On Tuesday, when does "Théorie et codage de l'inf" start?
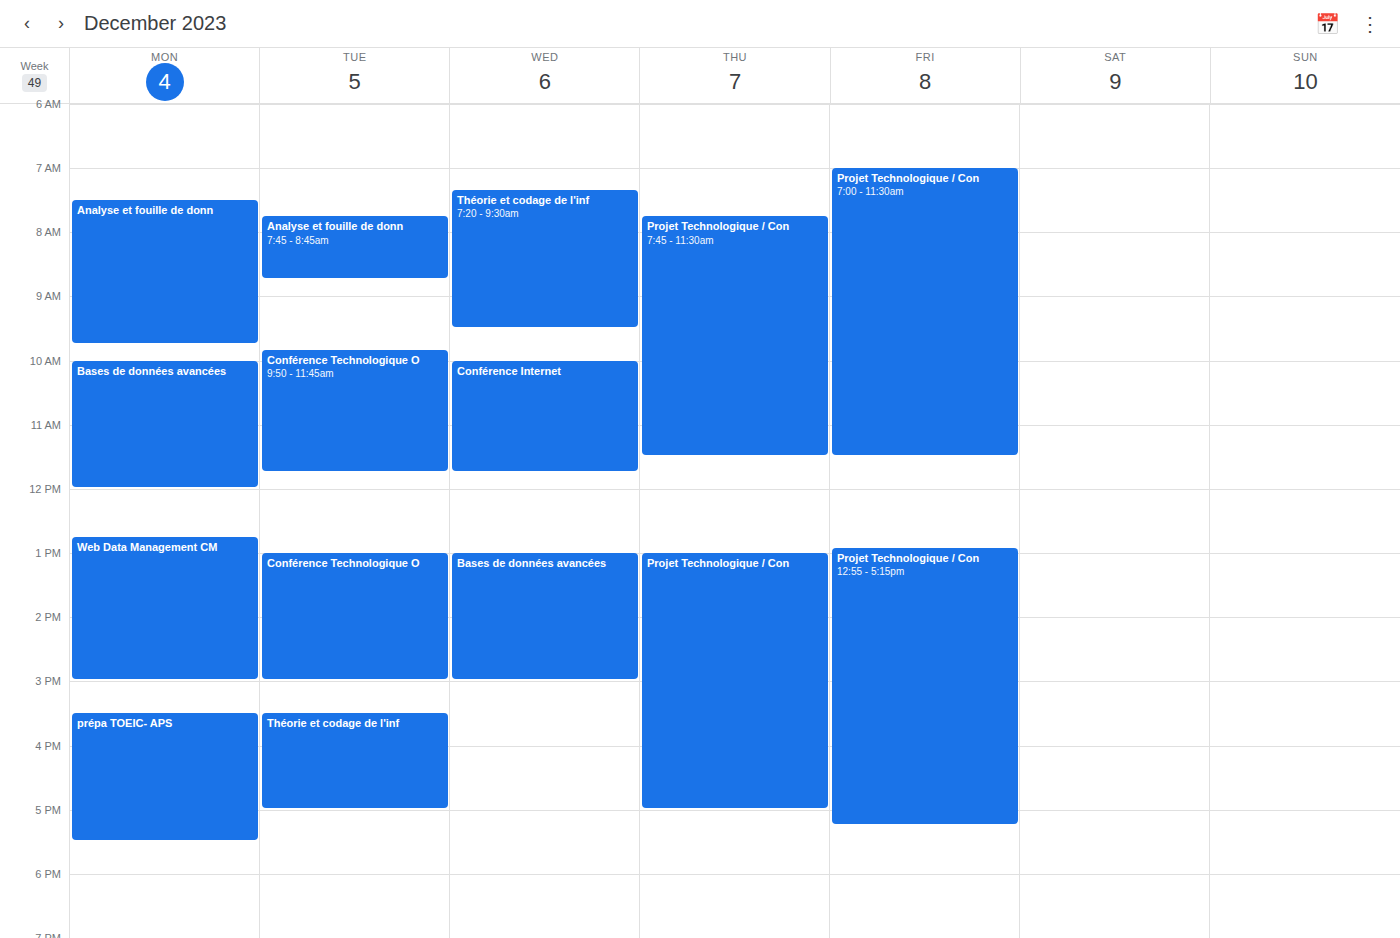
3:30 PM